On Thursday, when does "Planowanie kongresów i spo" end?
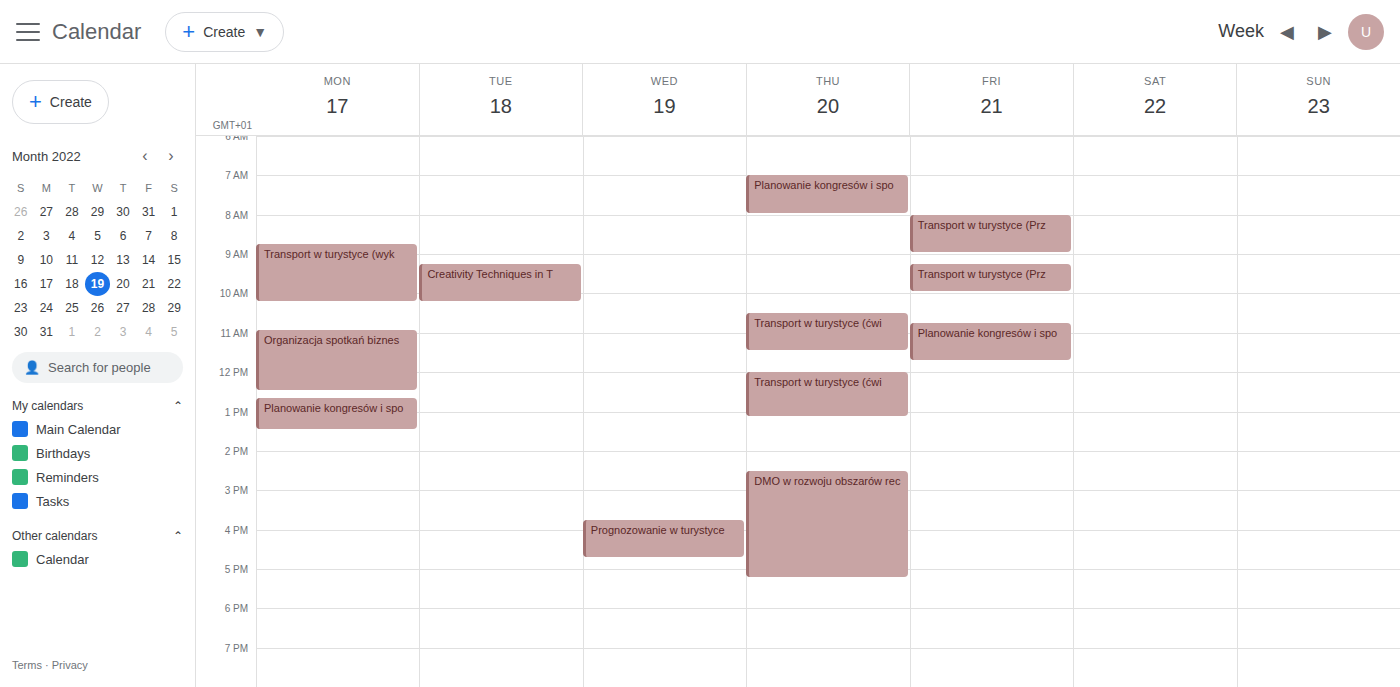
8:00 AM